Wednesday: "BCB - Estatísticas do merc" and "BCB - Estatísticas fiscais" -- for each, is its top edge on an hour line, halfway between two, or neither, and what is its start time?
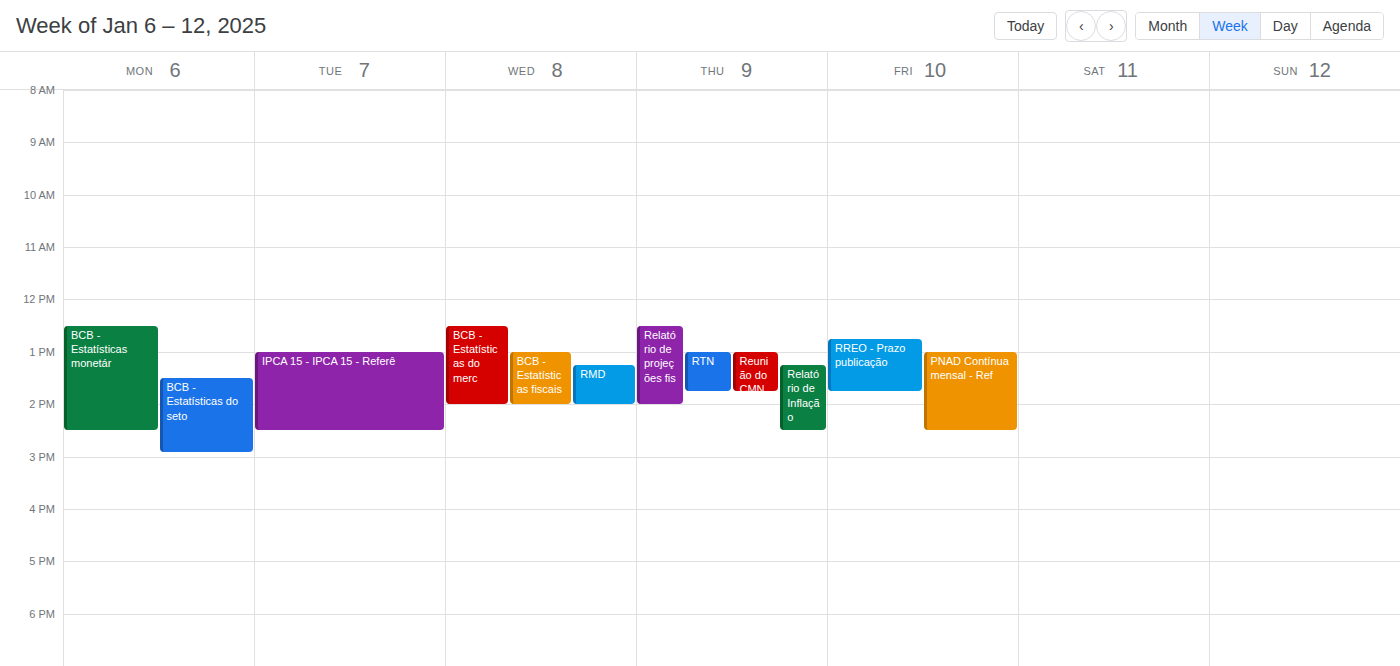
"BCB - Estatísticas do merc": 12:30 PM, halfway between the 12 PM and 1 PM lines. "BCB - Estatísticas fiscais": 1:00 PM, exactly on the 1 PM line.